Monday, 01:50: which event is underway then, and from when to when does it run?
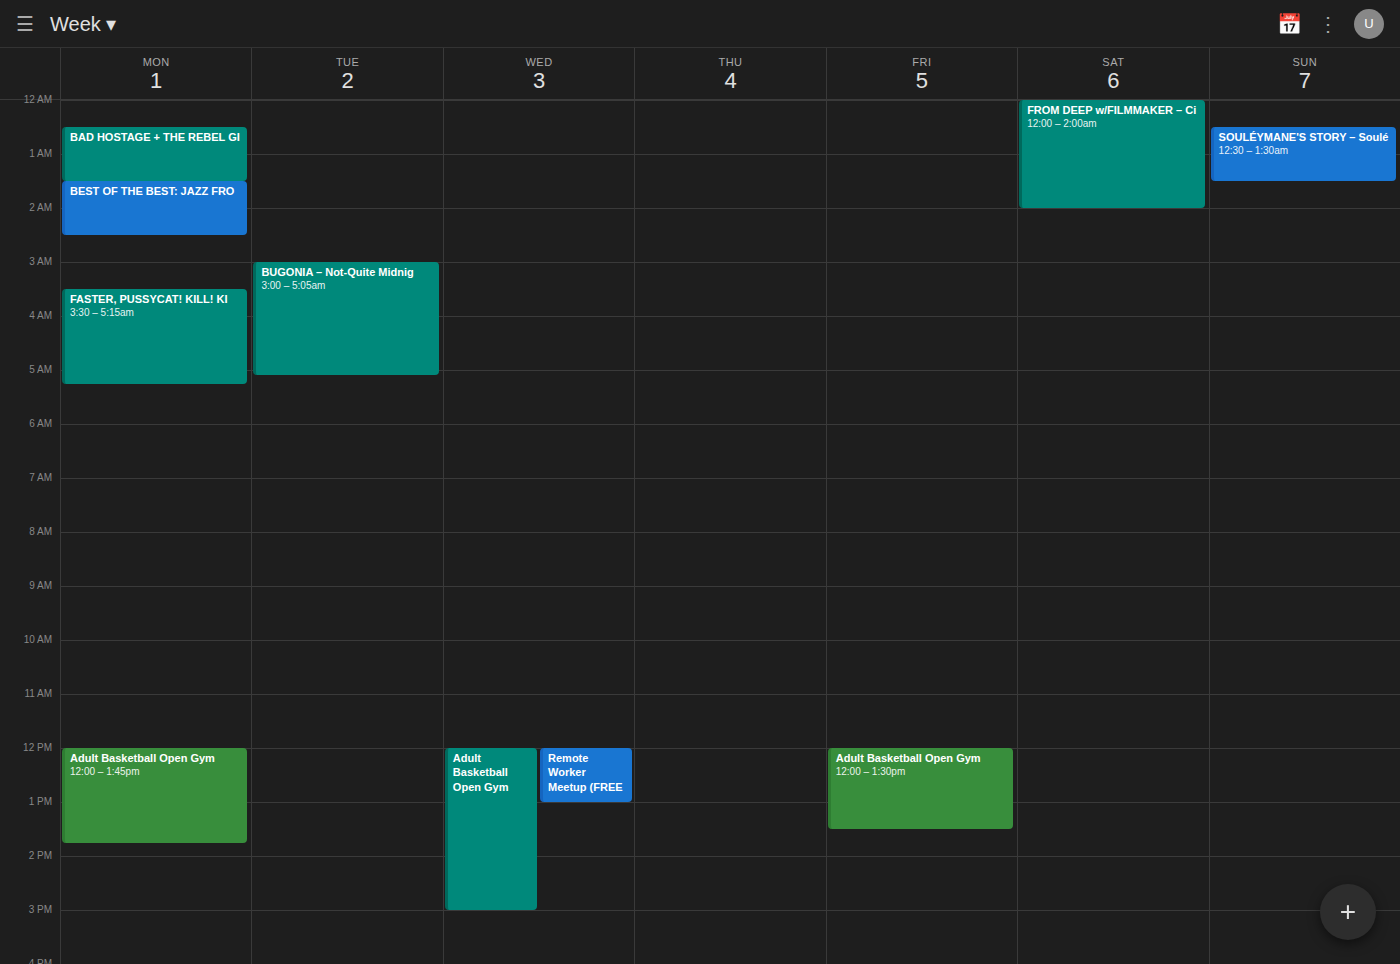
"BEST OF THE BEST: JAZZ FRO", 01:30 to 02:30